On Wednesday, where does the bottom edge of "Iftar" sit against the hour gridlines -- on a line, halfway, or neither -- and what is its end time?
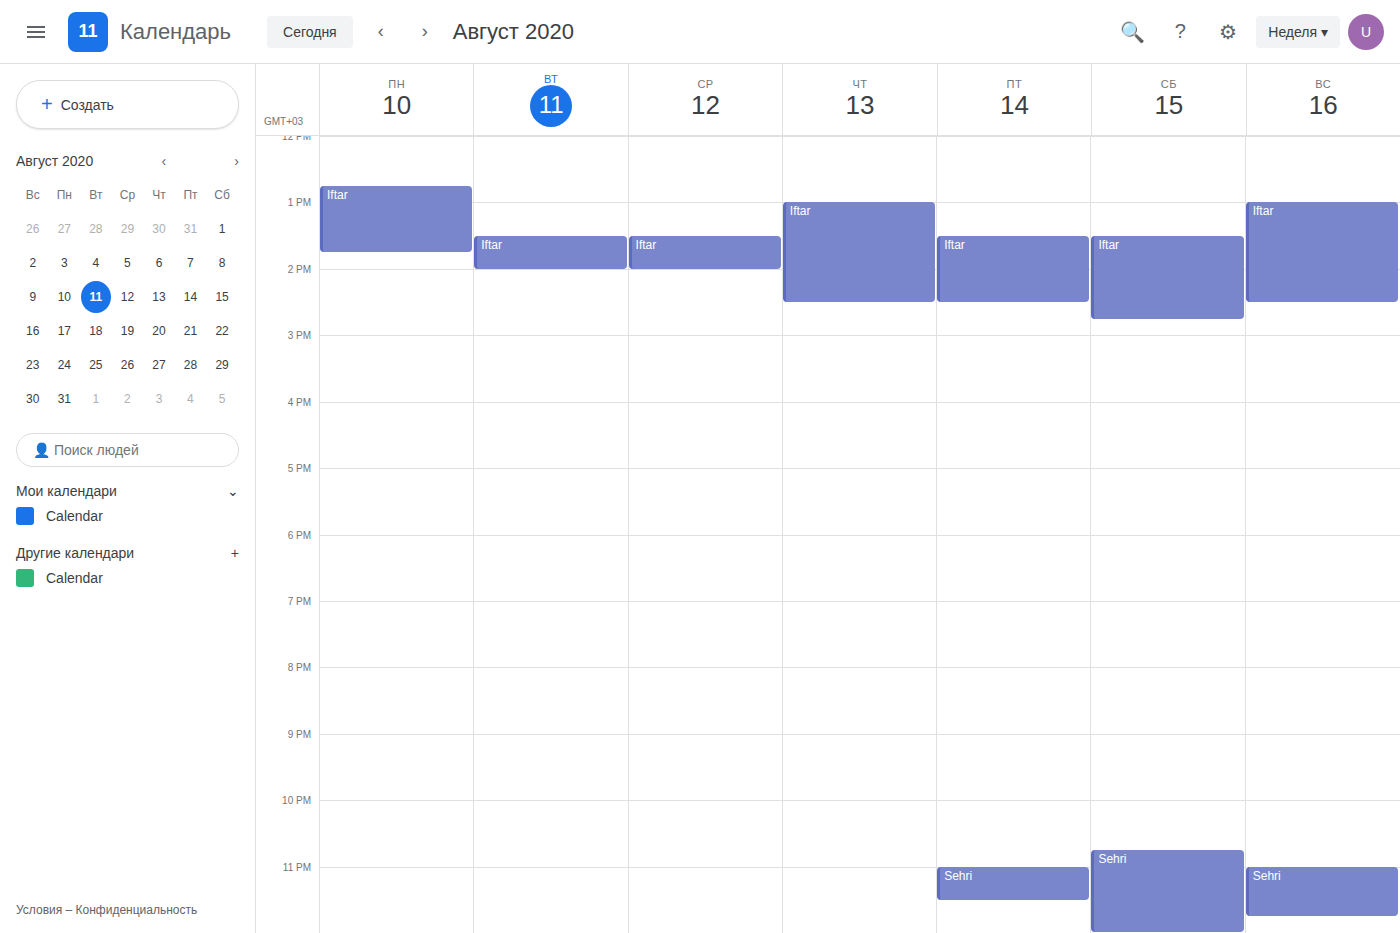
2:00 PM -- exactly on the 2 PM line.